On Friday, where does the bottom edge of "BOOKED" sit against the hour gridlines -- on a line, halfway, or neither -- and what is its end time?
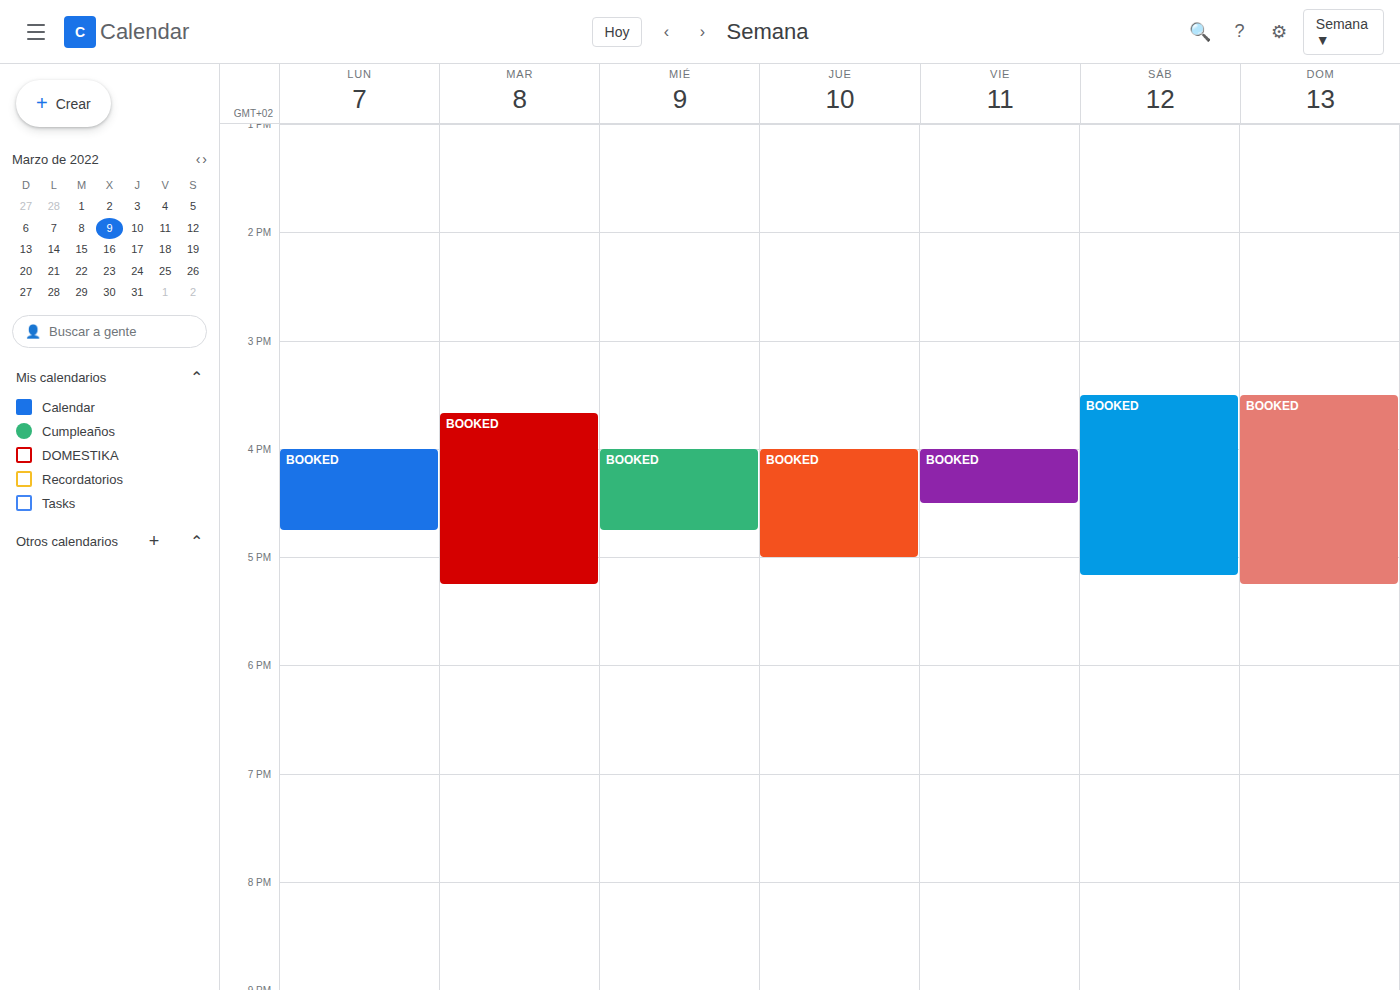
4:30 PM -- halfway between the 4 PM and 5 PM lines.